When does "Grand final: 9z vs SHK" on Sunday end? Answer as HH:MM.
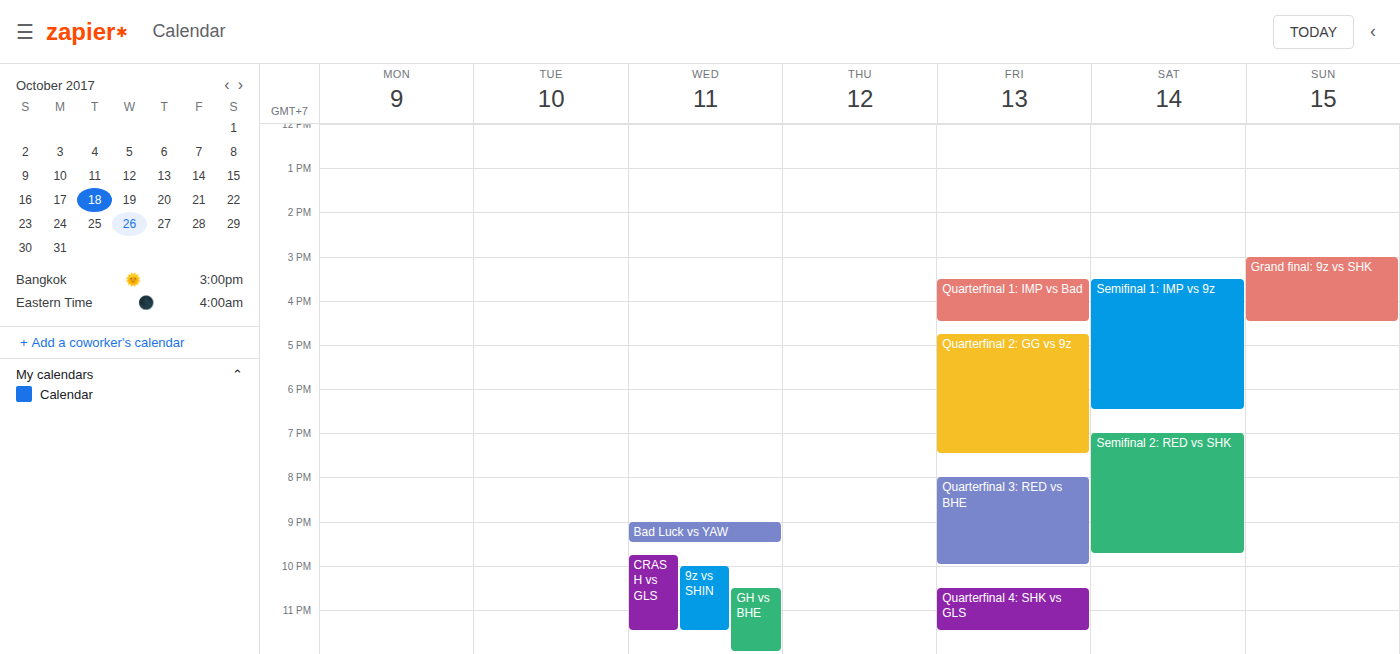
16:30